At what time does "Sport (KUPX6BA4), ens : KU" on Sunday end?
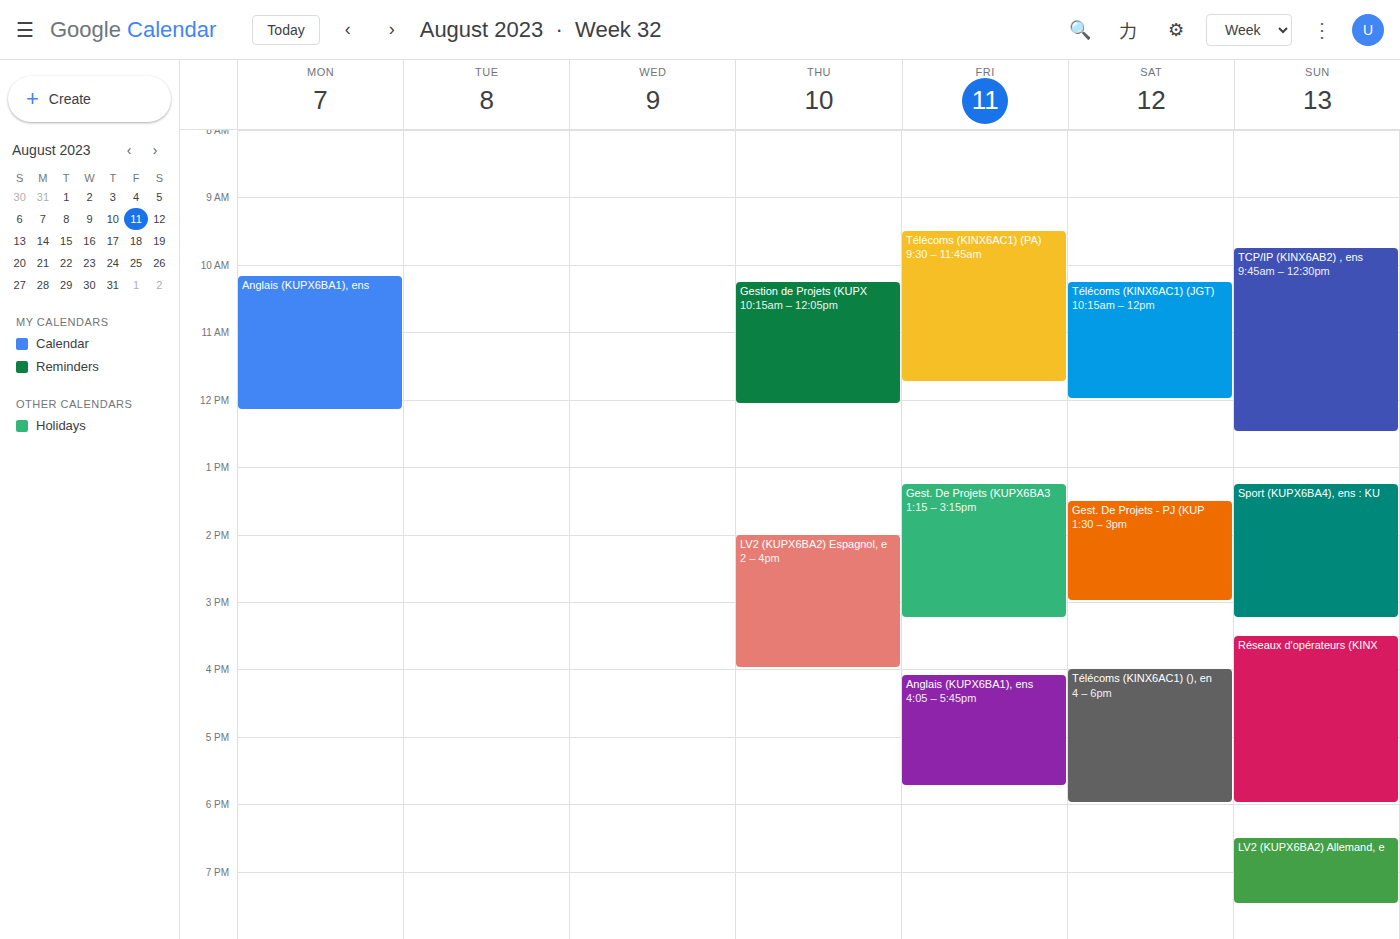
3:15 PM